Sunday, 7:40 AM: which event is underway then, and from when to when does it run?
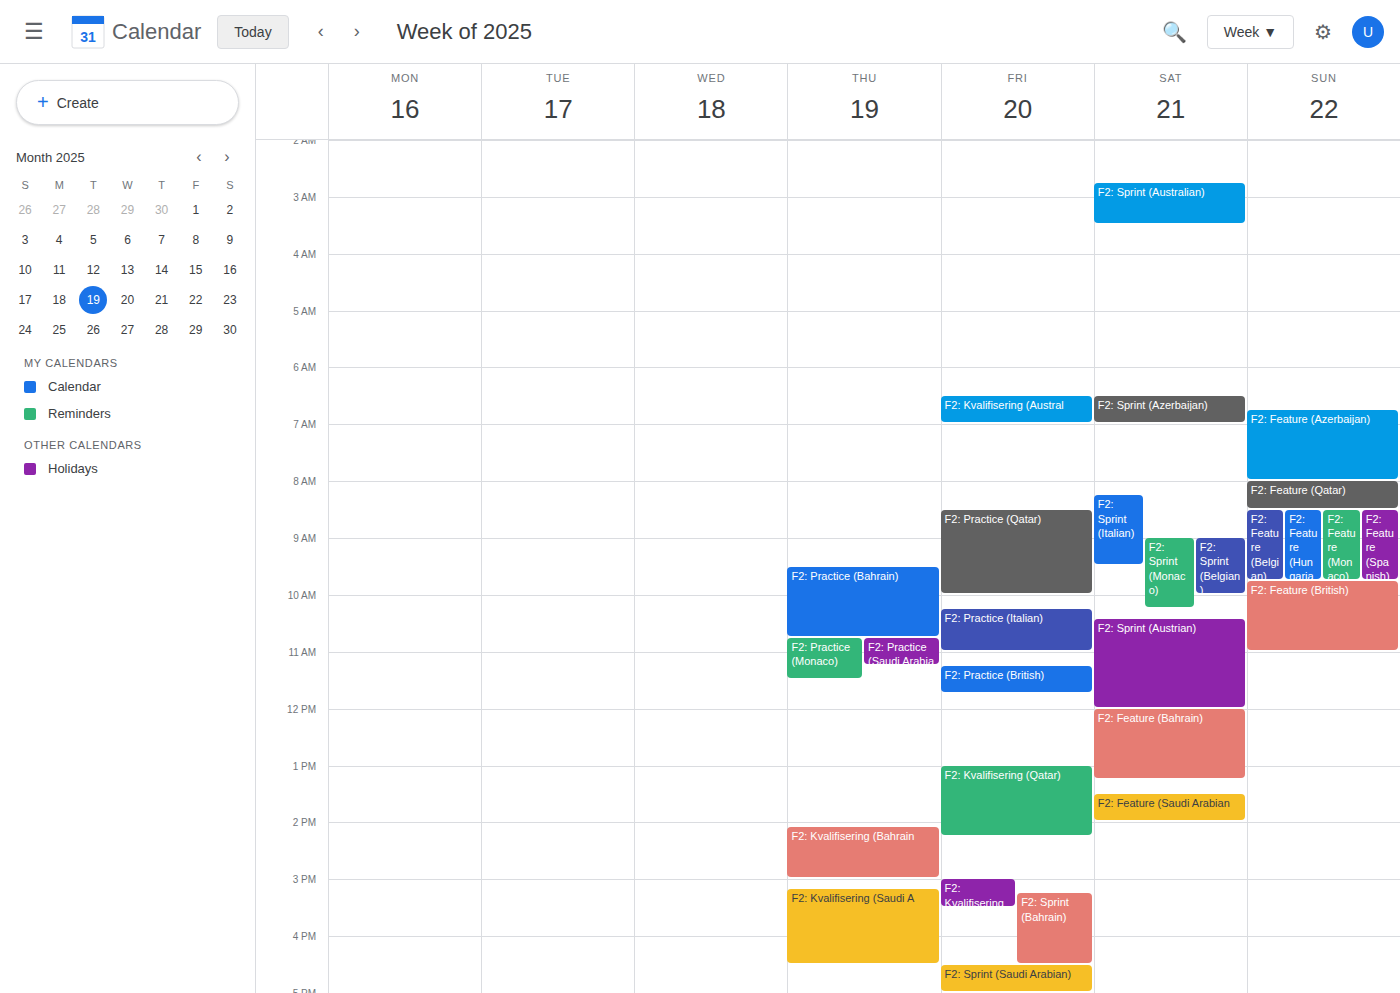
"F2: Feature (Azerbaijan)", 6:45 AM to 8:00 AM